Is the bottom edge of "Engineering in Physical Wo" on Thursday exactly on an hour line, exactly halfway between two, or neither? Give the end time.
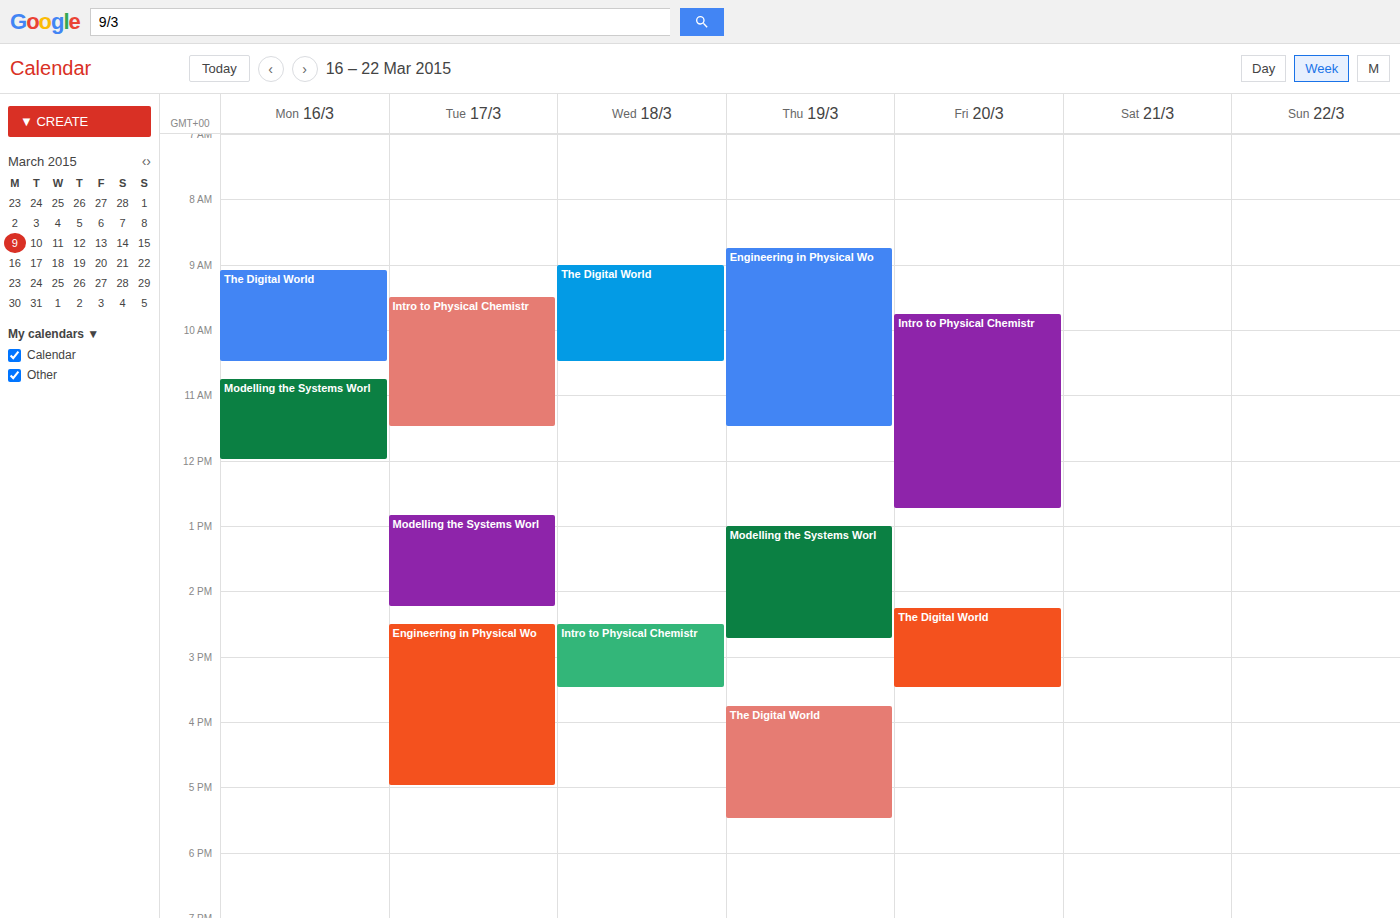
11:30 AM -- halfway between the 11 AM and 12 PM lines.